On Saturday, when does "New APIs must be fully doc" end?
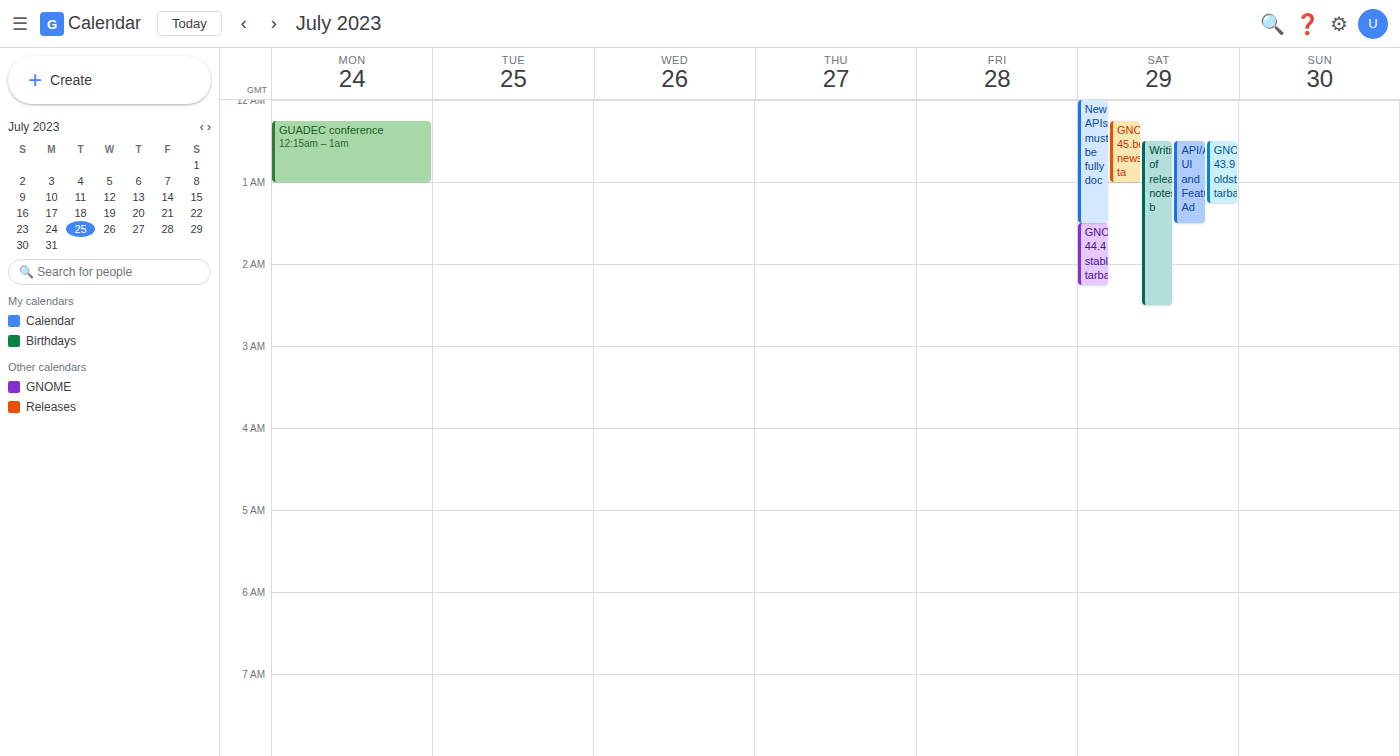
1:30 AM